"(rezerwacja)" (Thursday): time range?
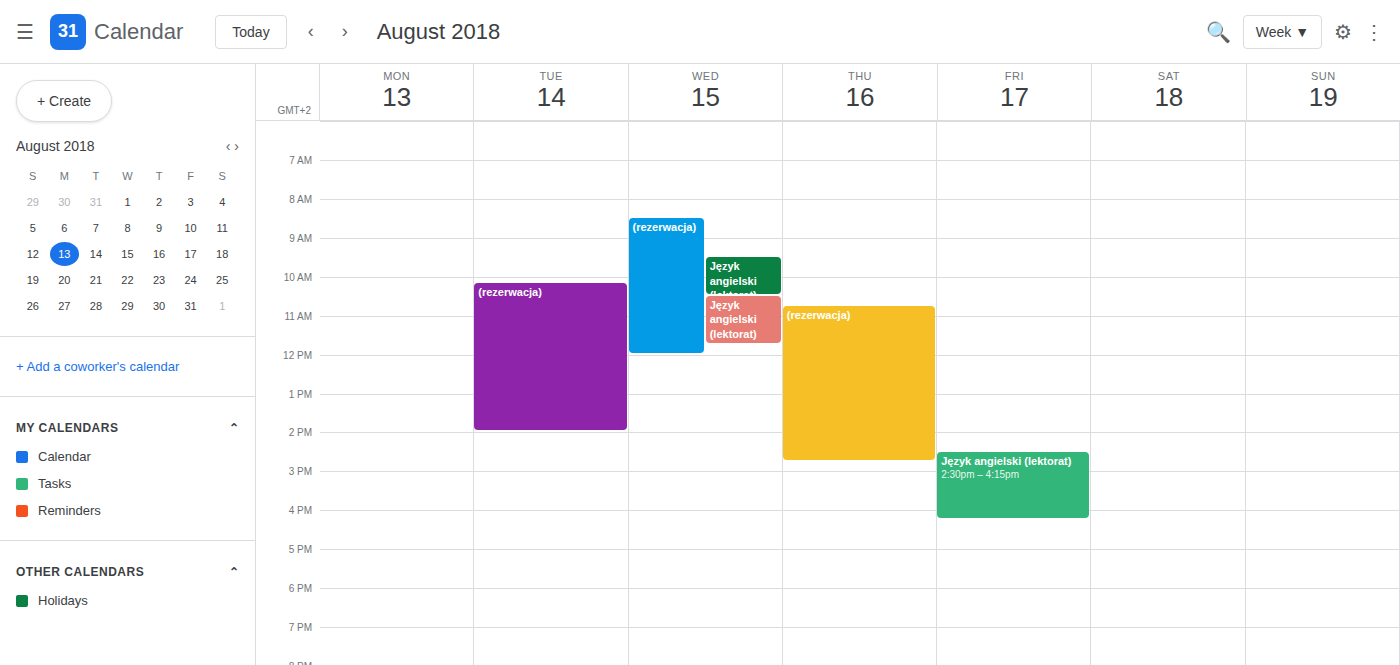
10:45 AM to 2:45 PM